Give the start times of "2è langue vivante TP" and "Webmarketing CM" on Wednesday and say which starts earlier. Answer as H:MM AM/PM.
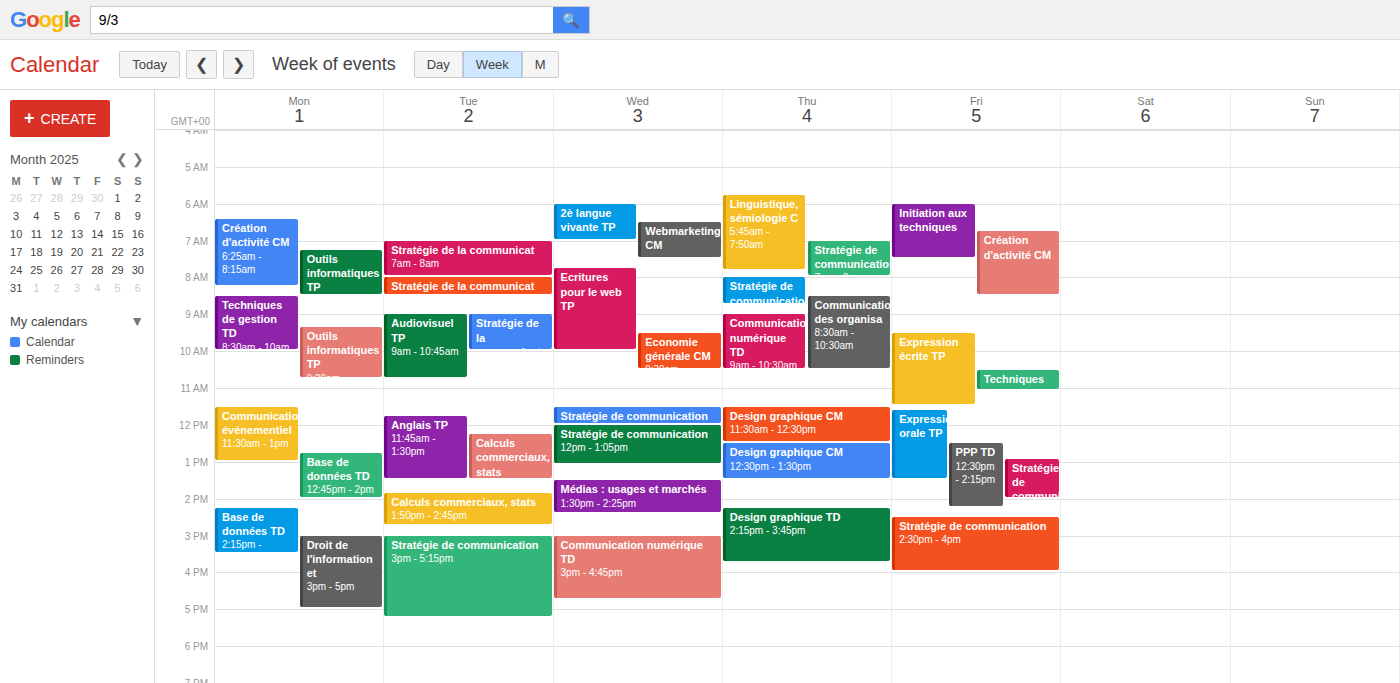
"2è langue vivante TP" 6:00 AM; "Webmarketing CM" 6:30 AM.